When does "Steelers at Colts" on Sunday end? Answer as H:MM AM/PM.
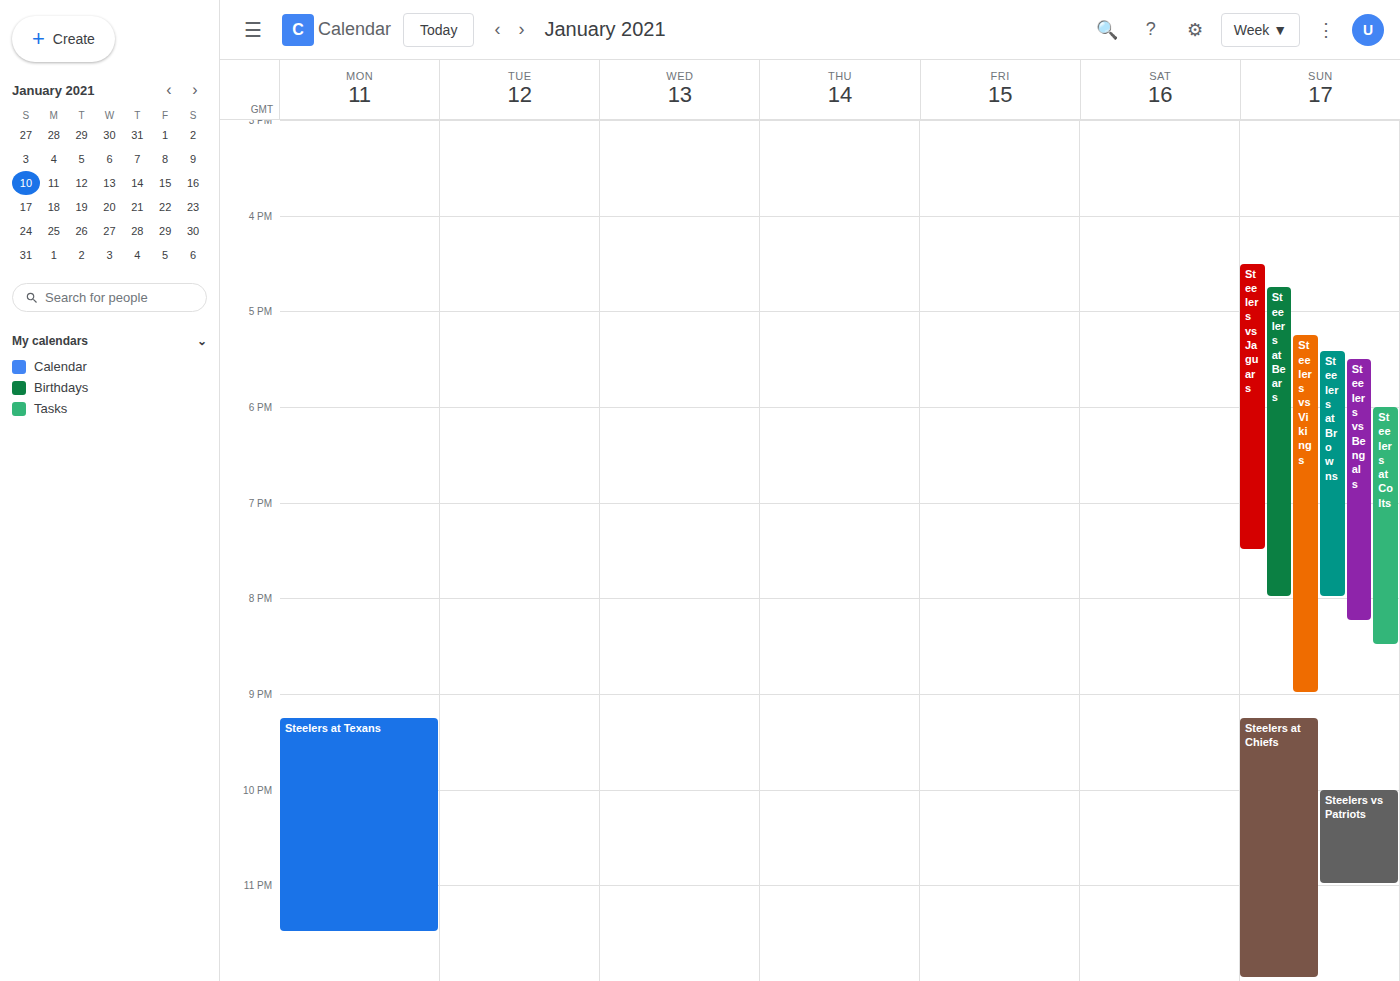
8:30 PM